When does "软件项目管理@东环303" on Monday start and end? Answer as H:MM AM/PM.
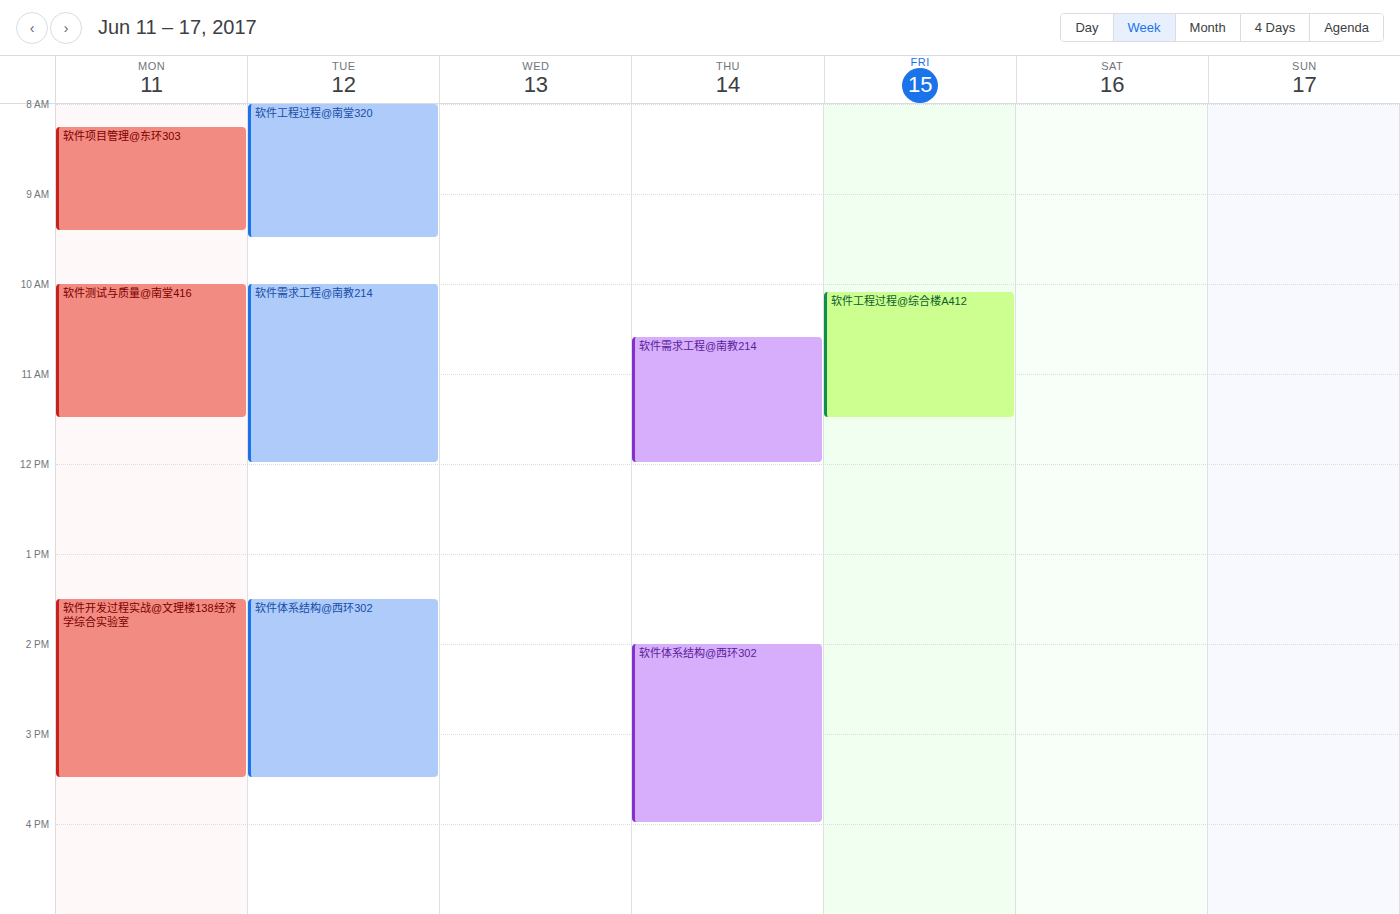
8:15 AM to 9:25 AM